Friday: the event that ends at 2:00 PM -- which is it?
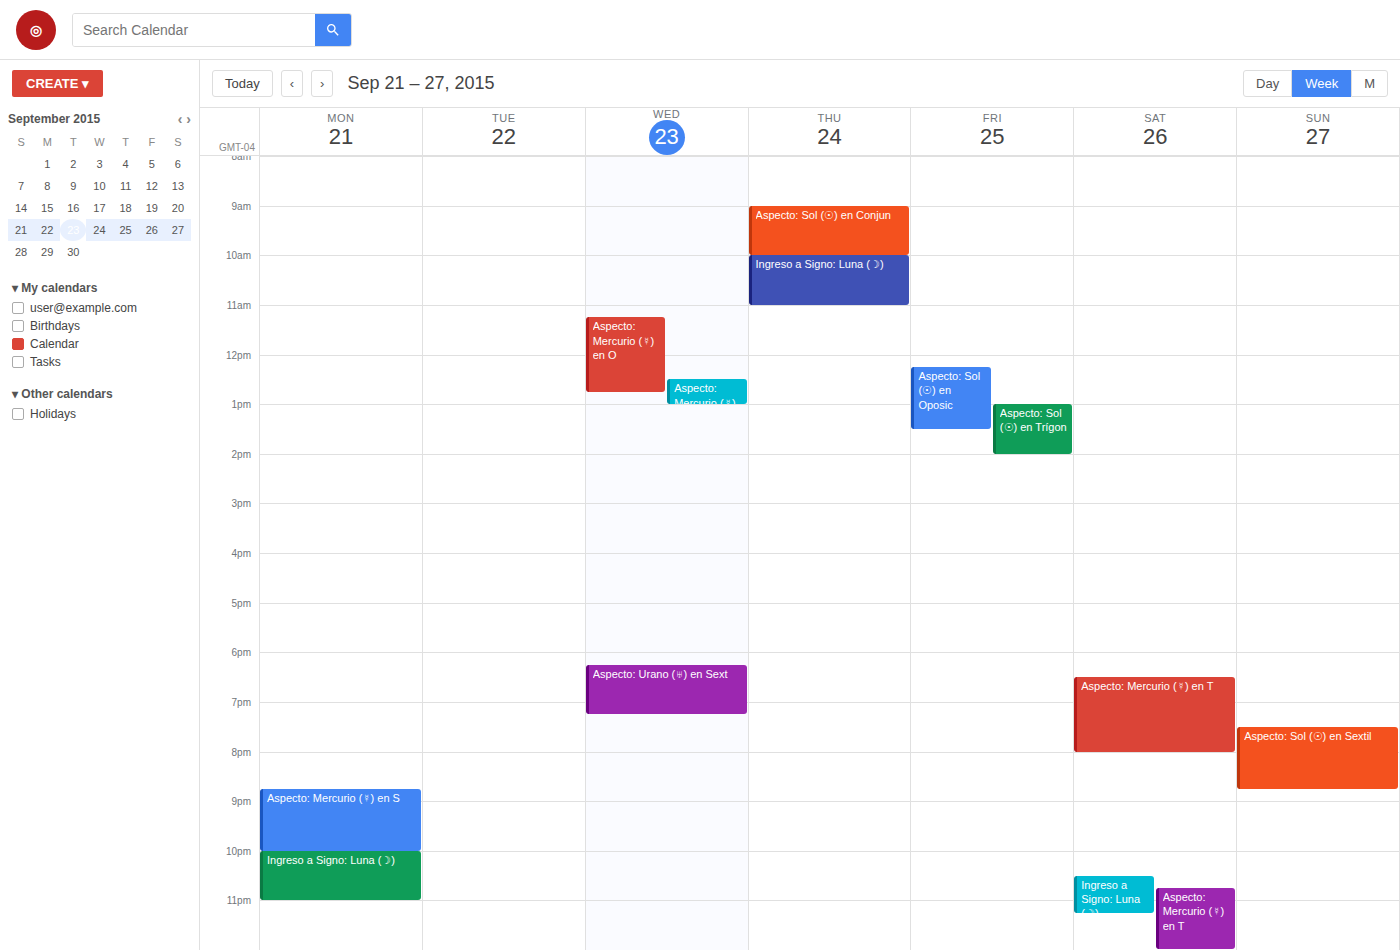
"Aspecto: Sol (☉) en Trígon"